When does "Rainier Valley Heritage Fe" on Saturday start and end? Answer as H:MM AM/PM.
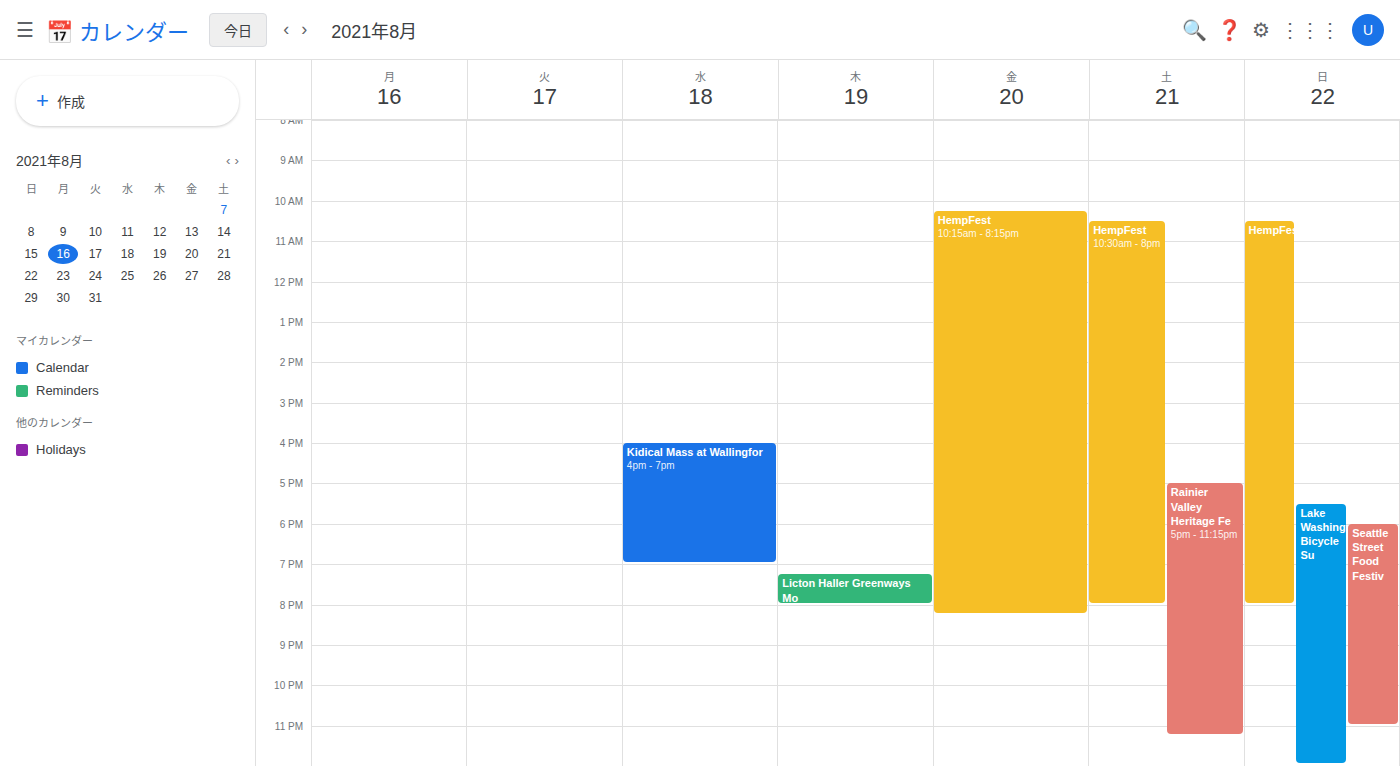
5:00 PM to 11:15 PM